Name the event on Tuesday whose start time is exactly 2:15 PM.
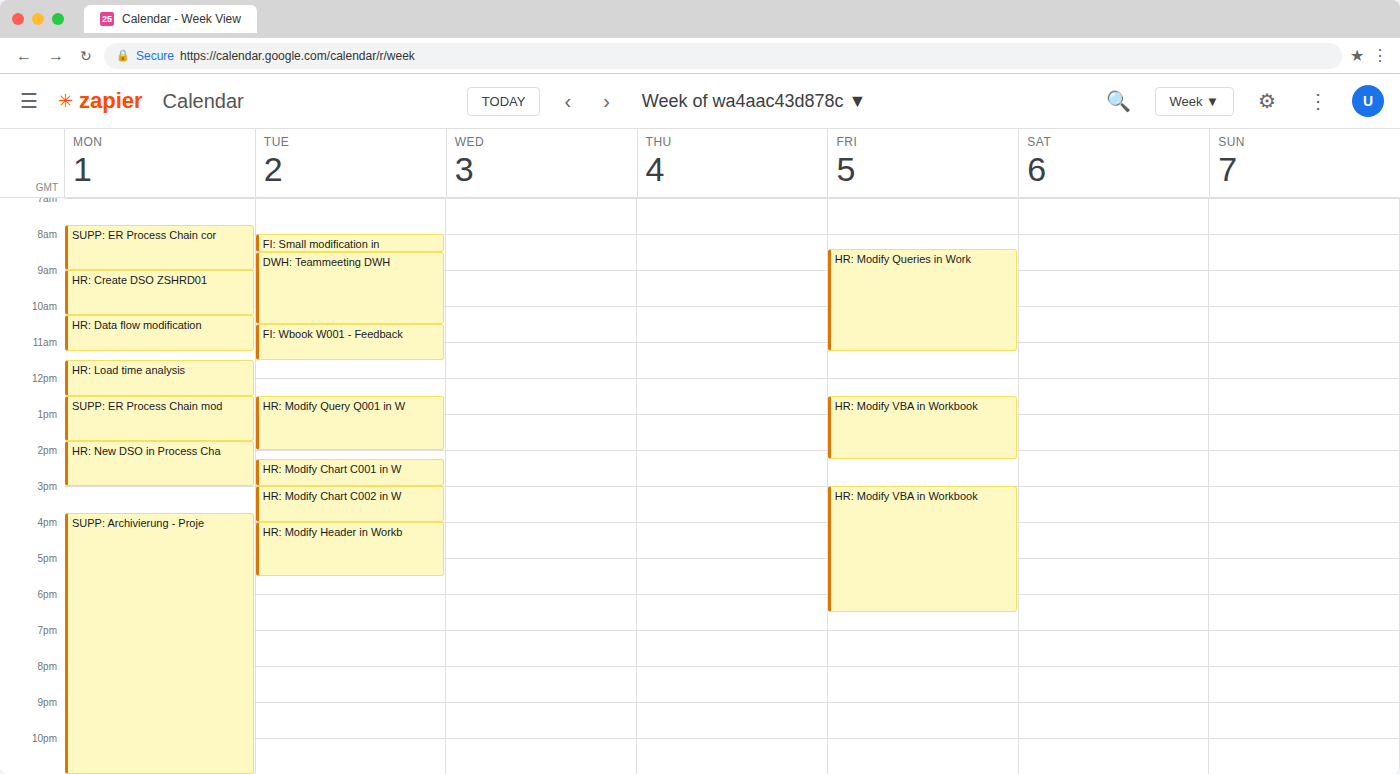
"HR: Modify Chart C001 in W"